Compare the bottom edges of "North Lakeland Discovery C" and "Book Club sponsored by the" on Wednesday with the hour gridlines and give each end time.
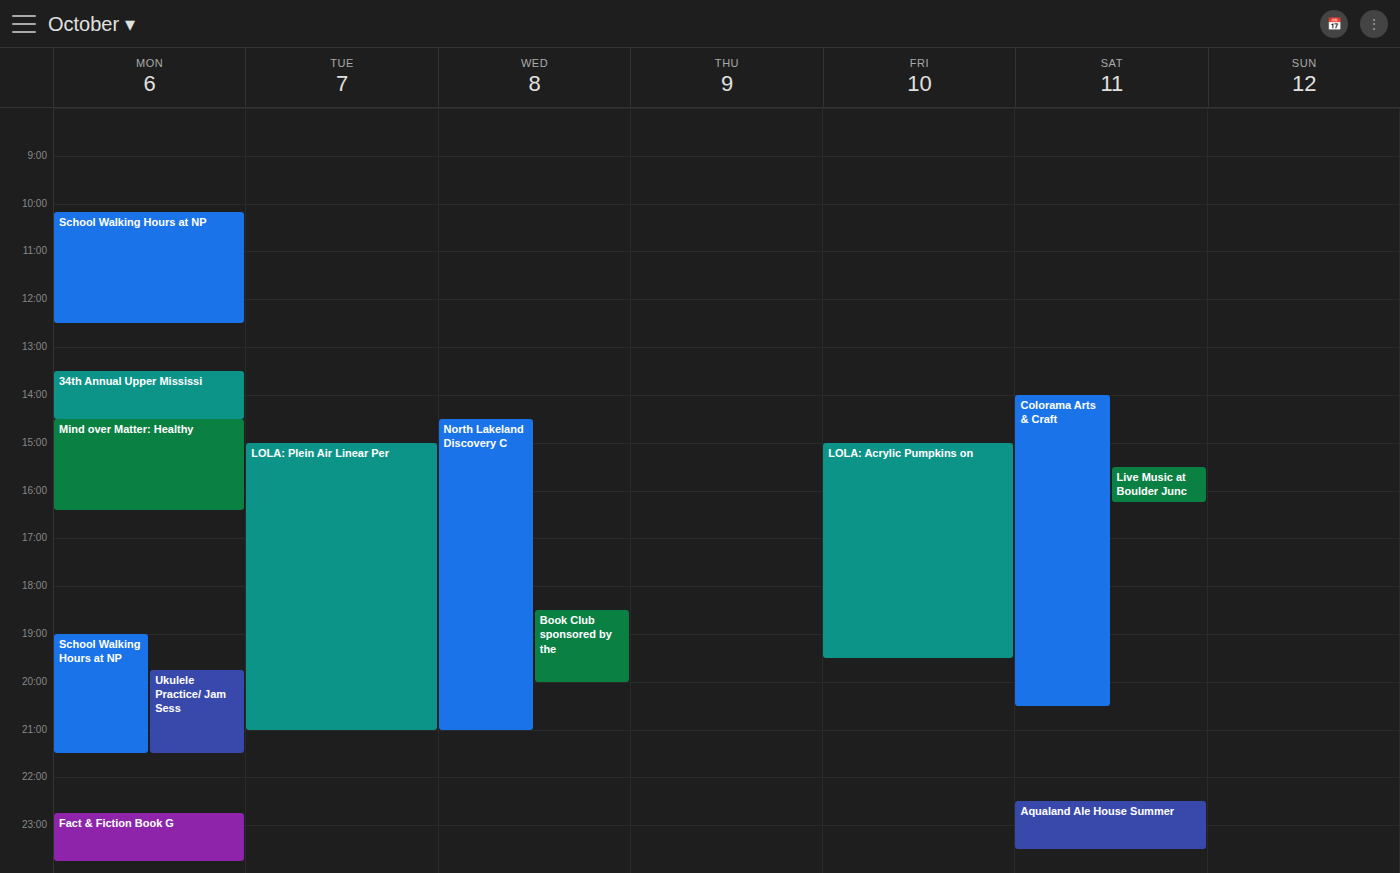
"North Lakeland Discovery C": 9:00 PM, exactly on the 9 PM line. "Book Club sponsored by the": 8:00 PM, exactly on the 8 PM line.